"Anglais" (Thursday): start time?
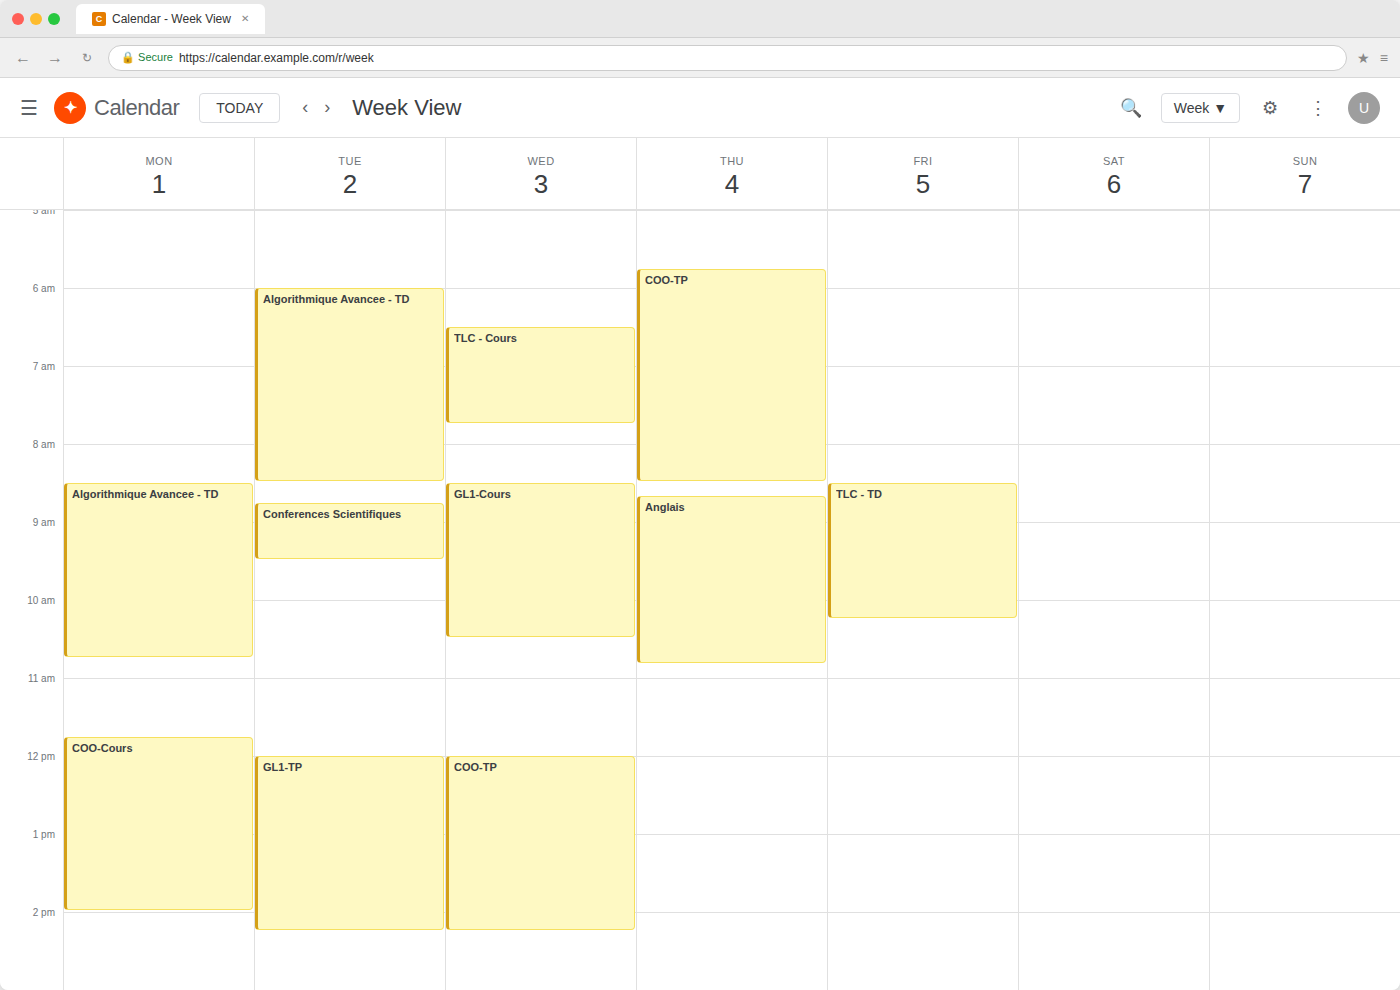
8:40 AM